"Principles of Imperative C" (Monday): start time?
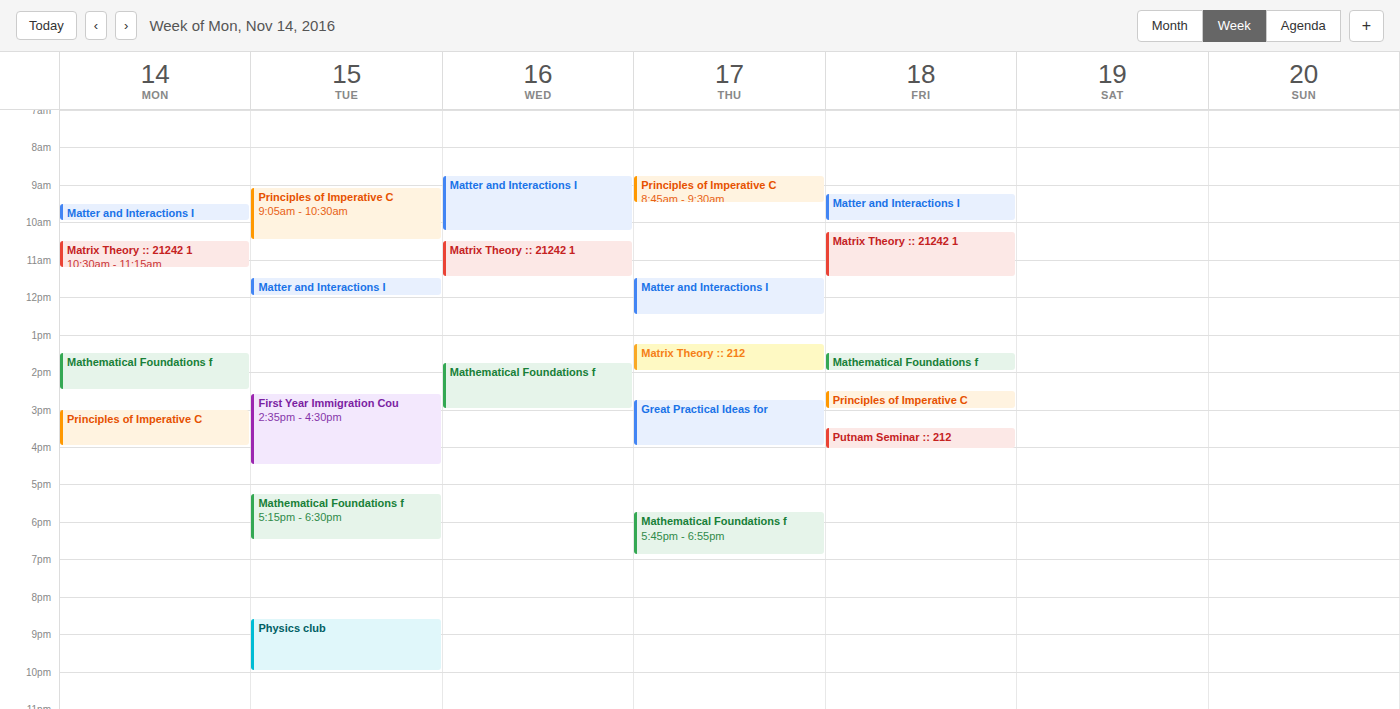
3:00 PM